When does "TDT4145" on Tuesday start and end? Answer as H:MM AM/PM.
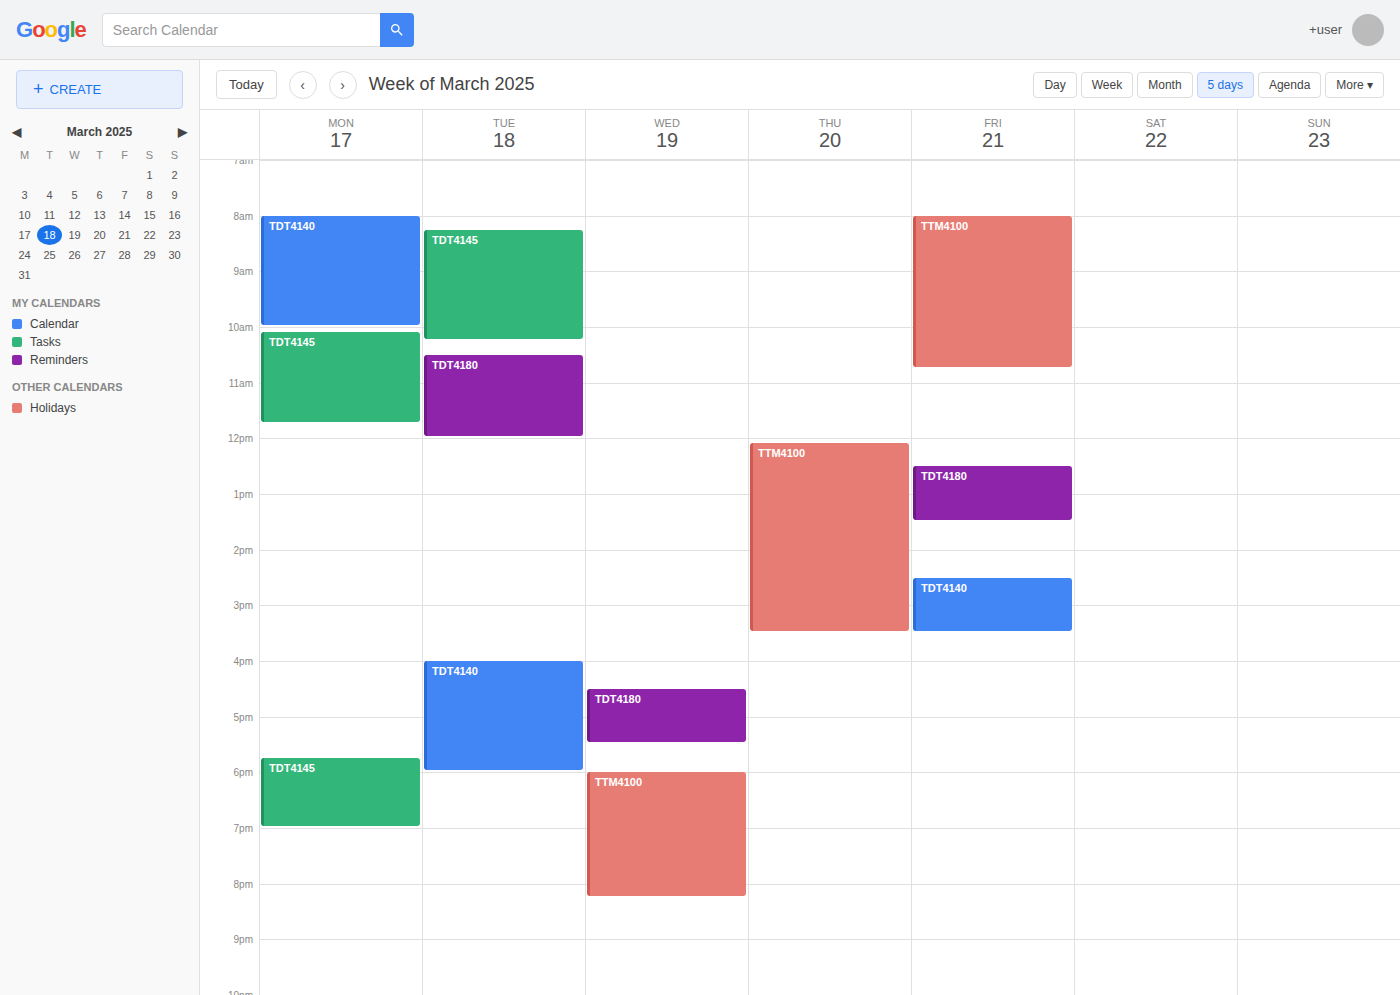
8:15 AM to 10:15 AM